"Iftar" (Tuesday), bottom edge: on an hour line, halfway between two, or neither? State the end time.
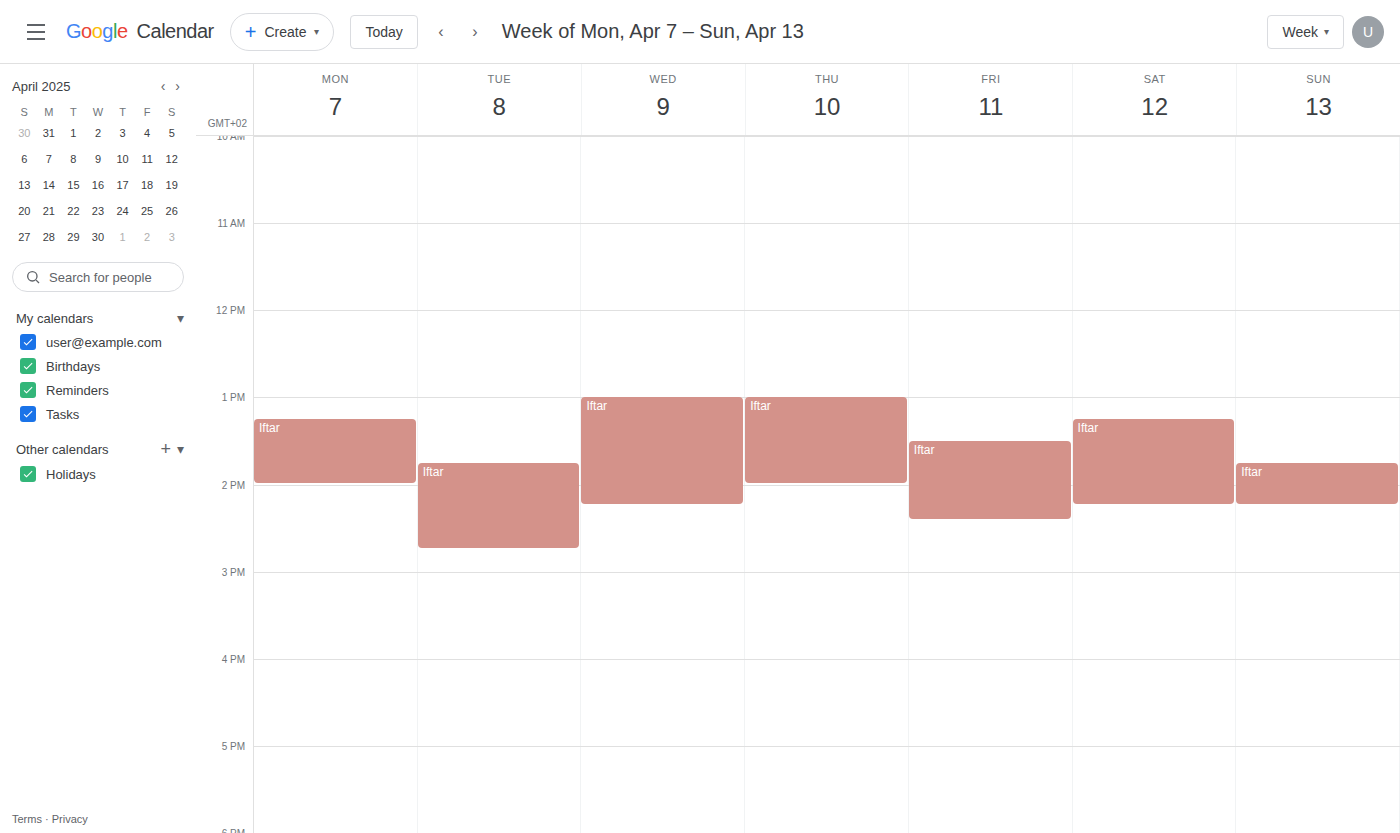
2:45 PM -- neither: three quarters of the way from the 2 PM line to the 3 PM line.